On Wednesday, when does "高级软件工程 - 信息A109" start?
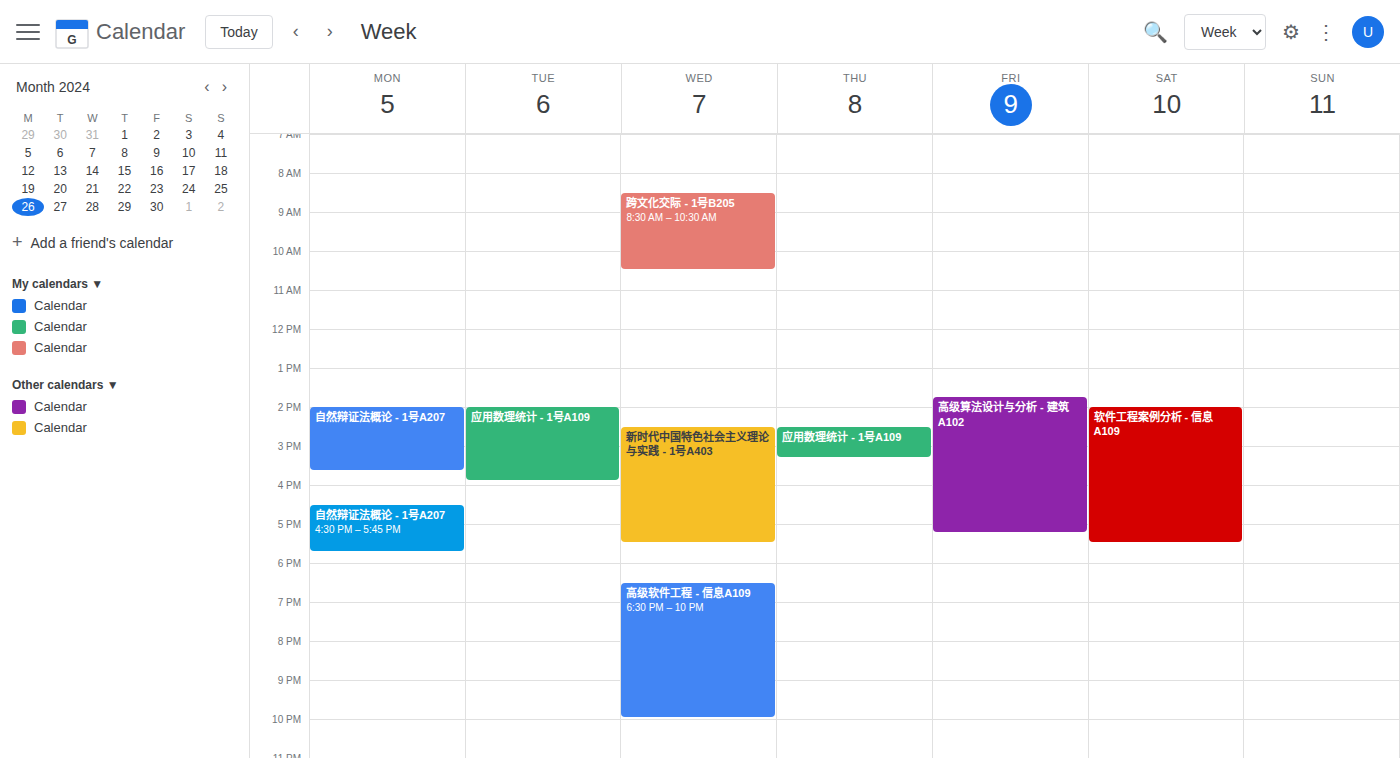
6:30 PM